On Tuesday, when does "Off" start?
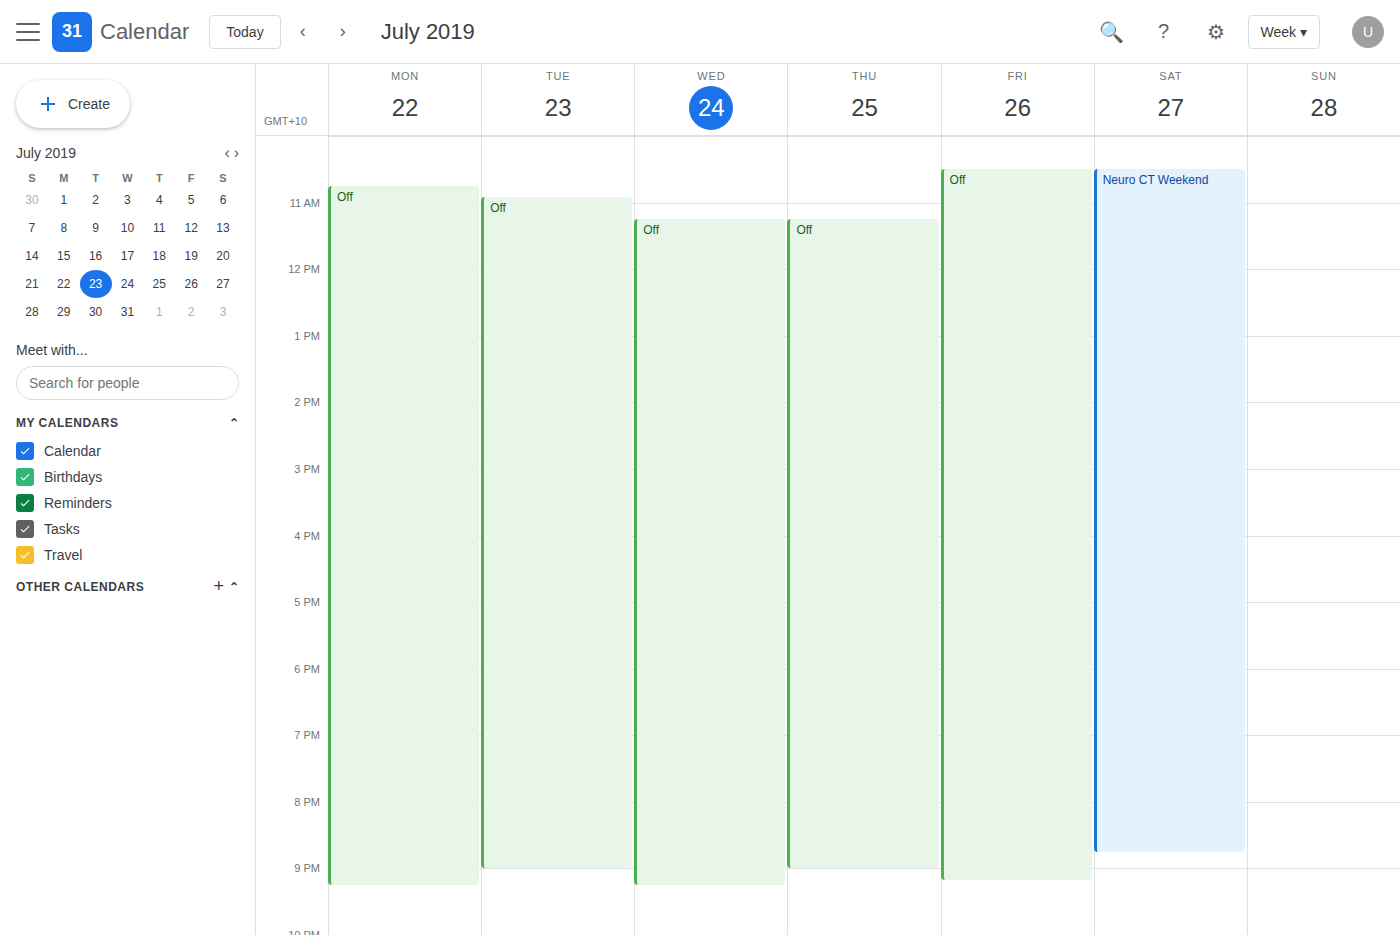
10:55 AM